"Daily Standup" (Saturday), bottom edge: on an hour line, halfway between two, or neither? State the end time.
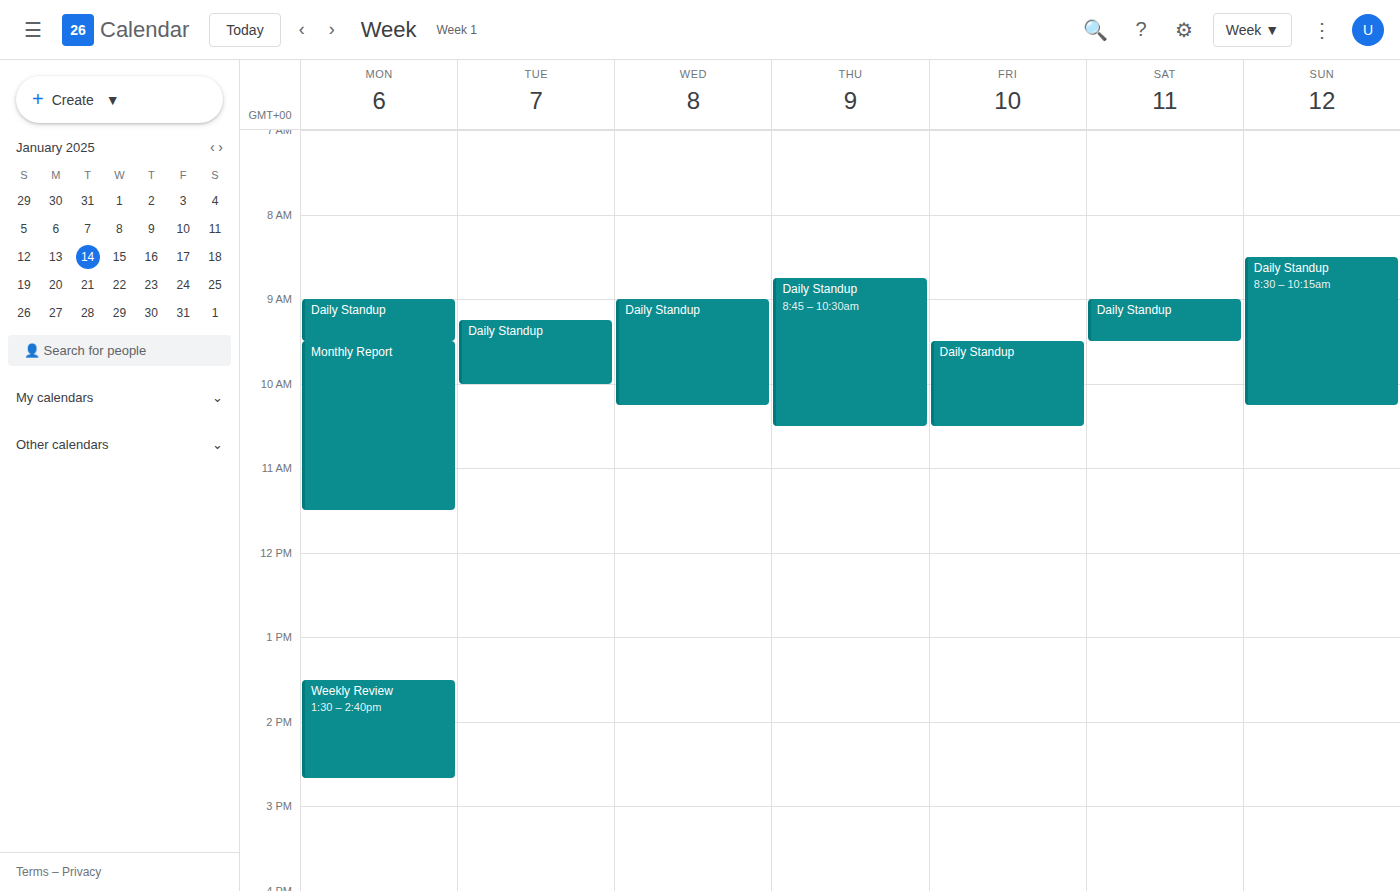
9:30 AM -- halfway between the 9 AM and 10 AM lines.